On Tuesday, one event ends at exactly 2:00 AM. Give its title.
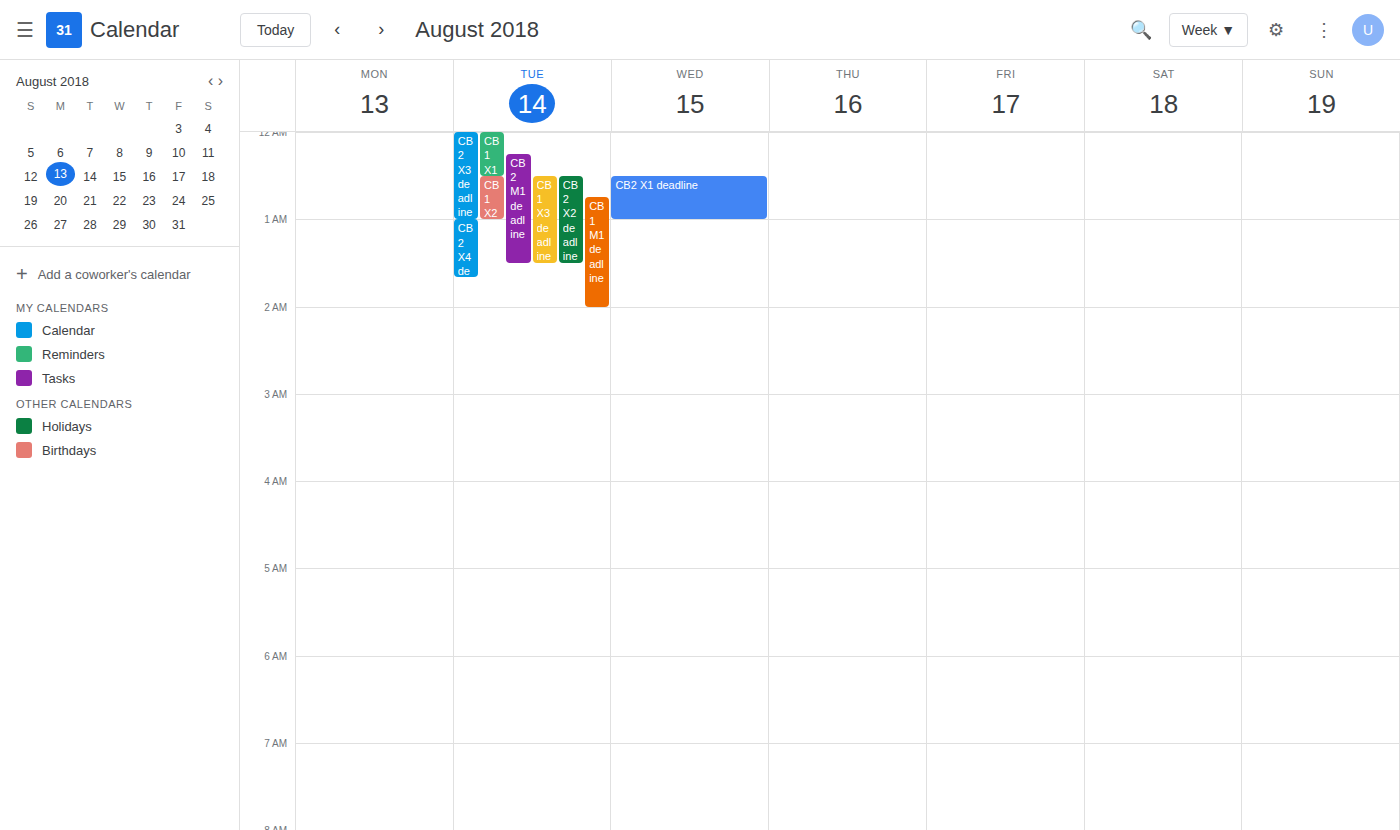
"CB1 M1 deadline"